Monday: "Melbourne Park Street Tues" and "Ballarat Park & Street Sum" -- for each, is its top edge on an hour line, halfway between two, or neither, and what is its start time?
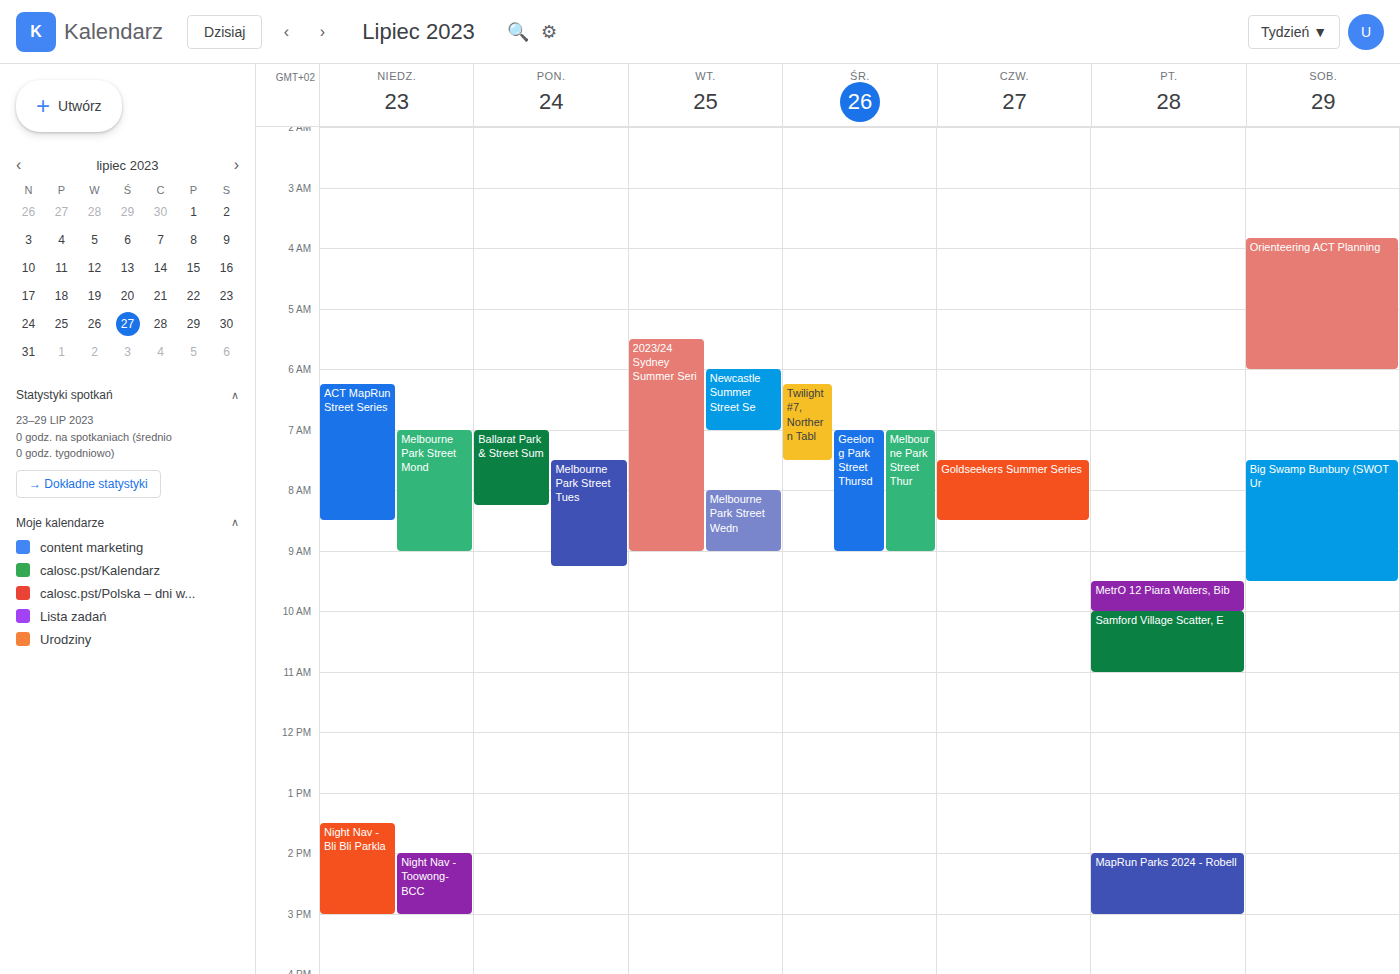
"Melbourne Park Street Tues": 07:30, halfway between the 07:00 and 08:00 lines. "Ballarat Park & Street Sum": 07:00, exactly on the 07:00 line.